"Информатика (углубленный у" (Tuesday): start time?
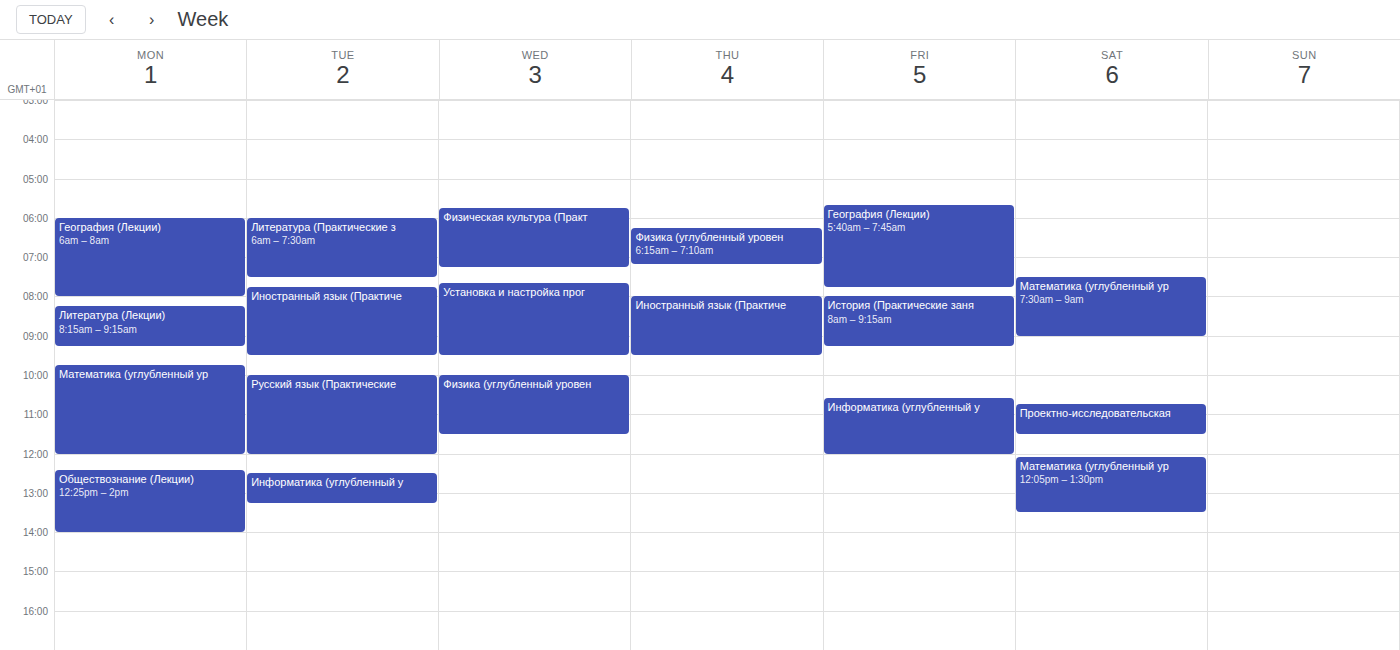
12:30 PM